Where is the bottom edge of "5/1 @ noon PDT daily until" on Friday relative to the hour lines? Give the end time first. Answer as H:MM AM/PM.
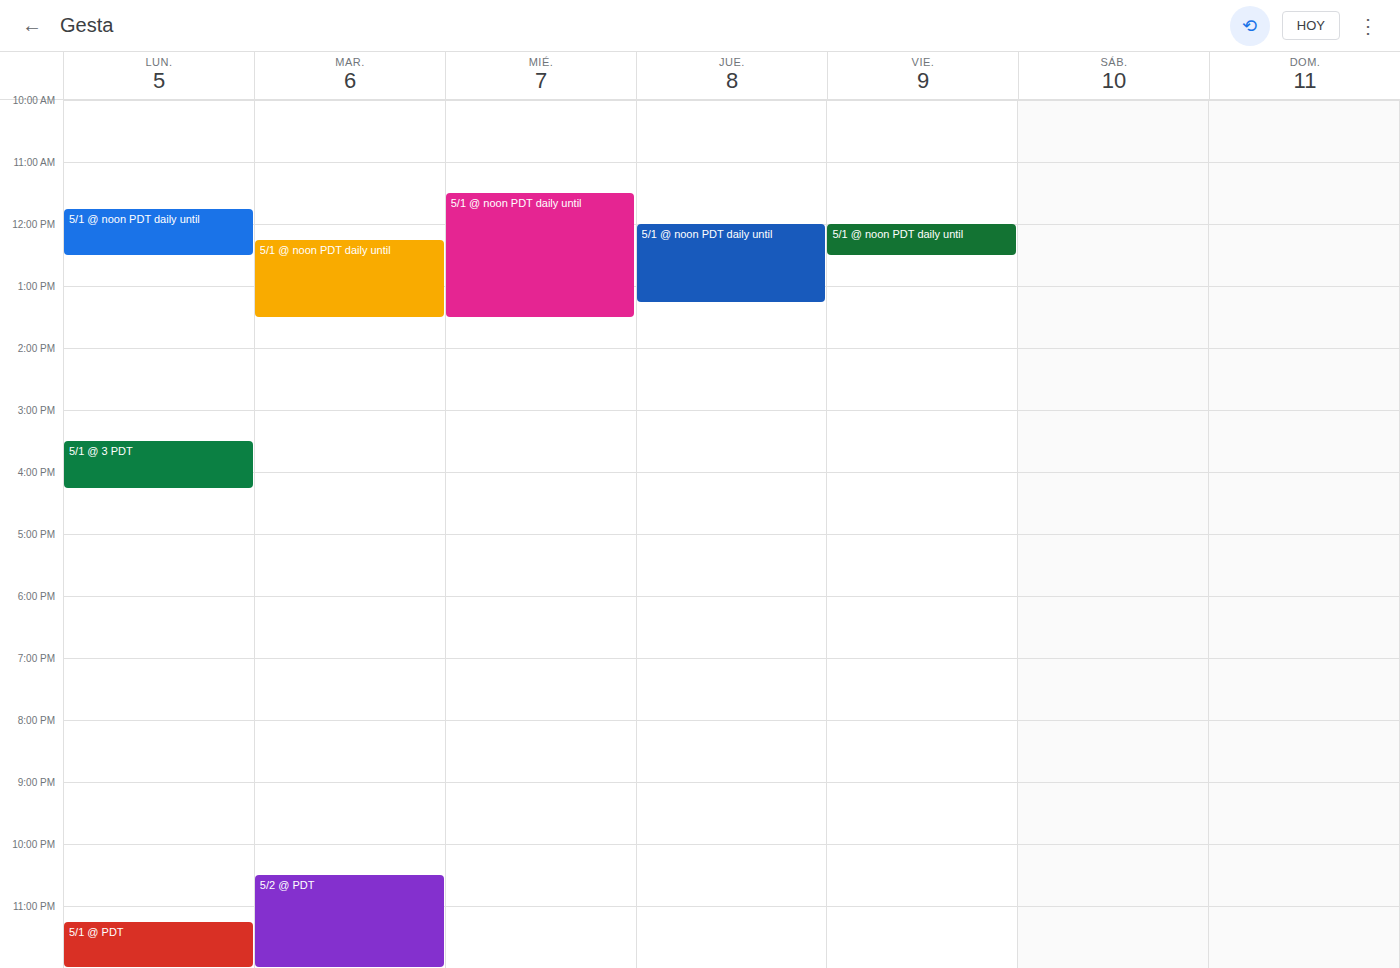
12:30 PM -- halfway between the 12 PM and 1 PM lines.